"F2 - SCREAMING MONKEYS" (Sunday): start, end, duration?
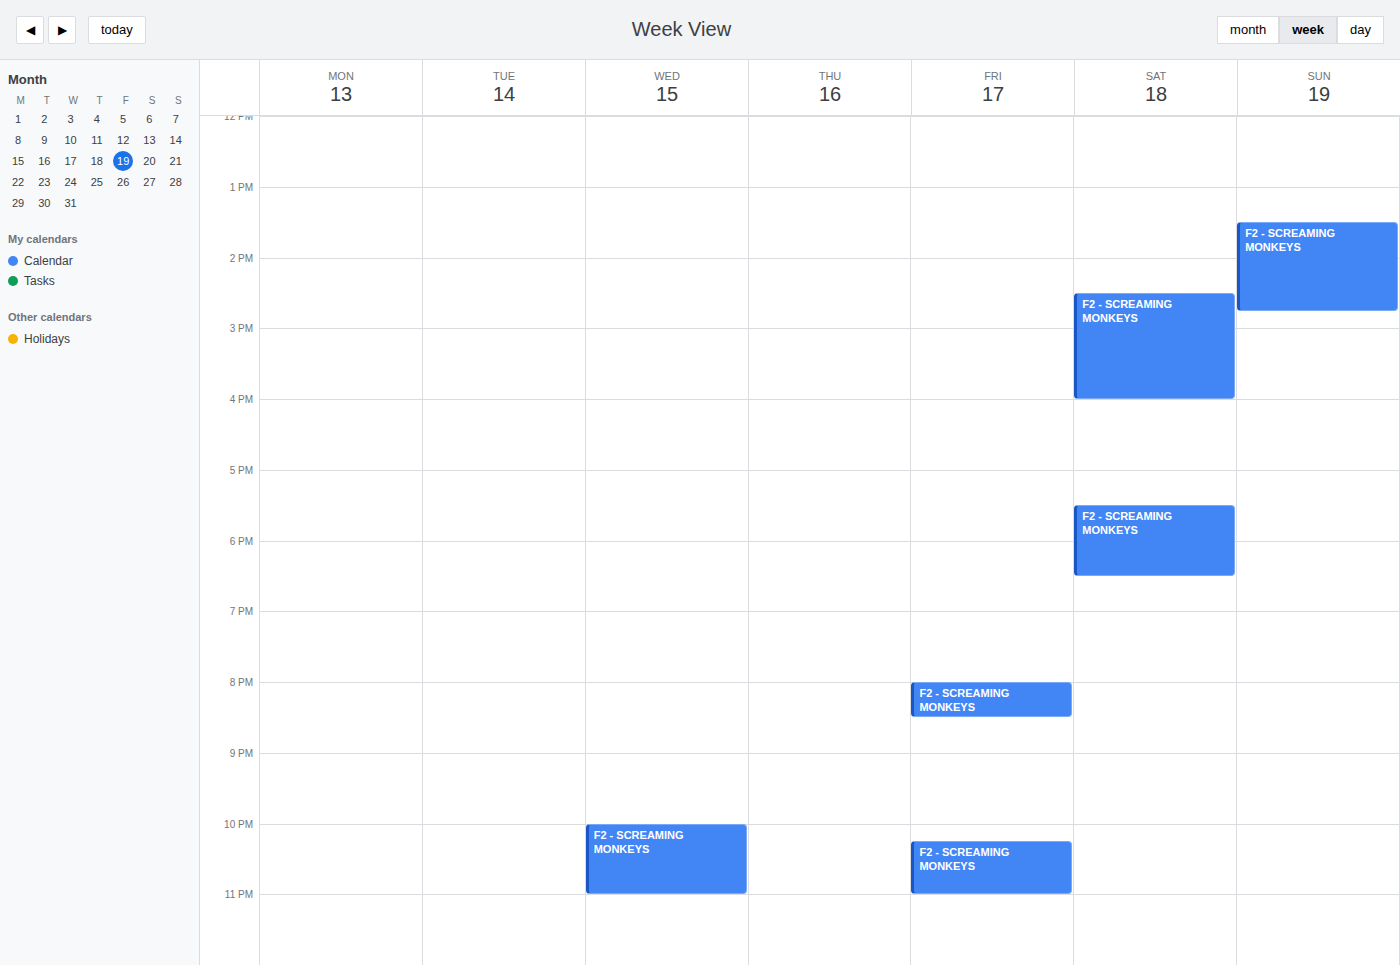
1:30 PM to 2:45 PM, 1 hour 15 minutes